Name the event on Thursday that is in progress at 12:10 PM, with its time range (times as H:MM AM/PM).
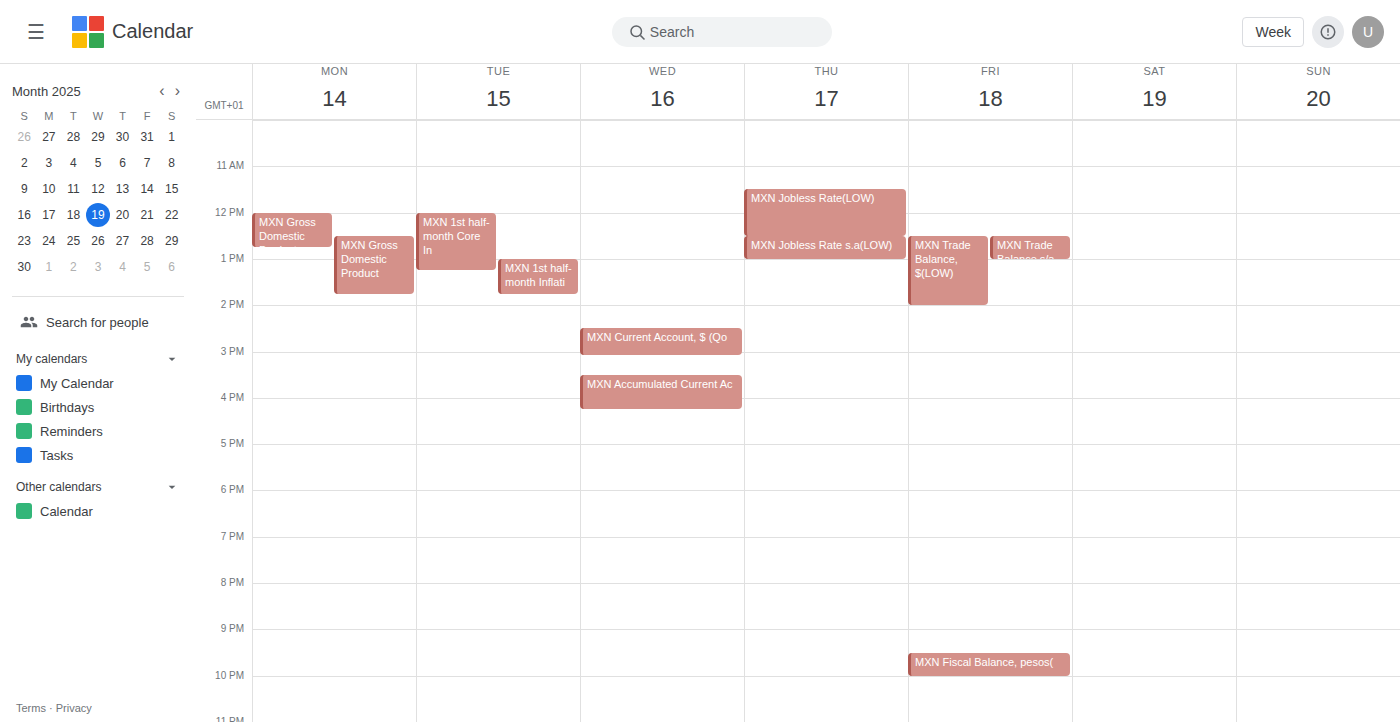
"MXN Jobless Rate(LOW)", 11:30 AM to 12:30 PM